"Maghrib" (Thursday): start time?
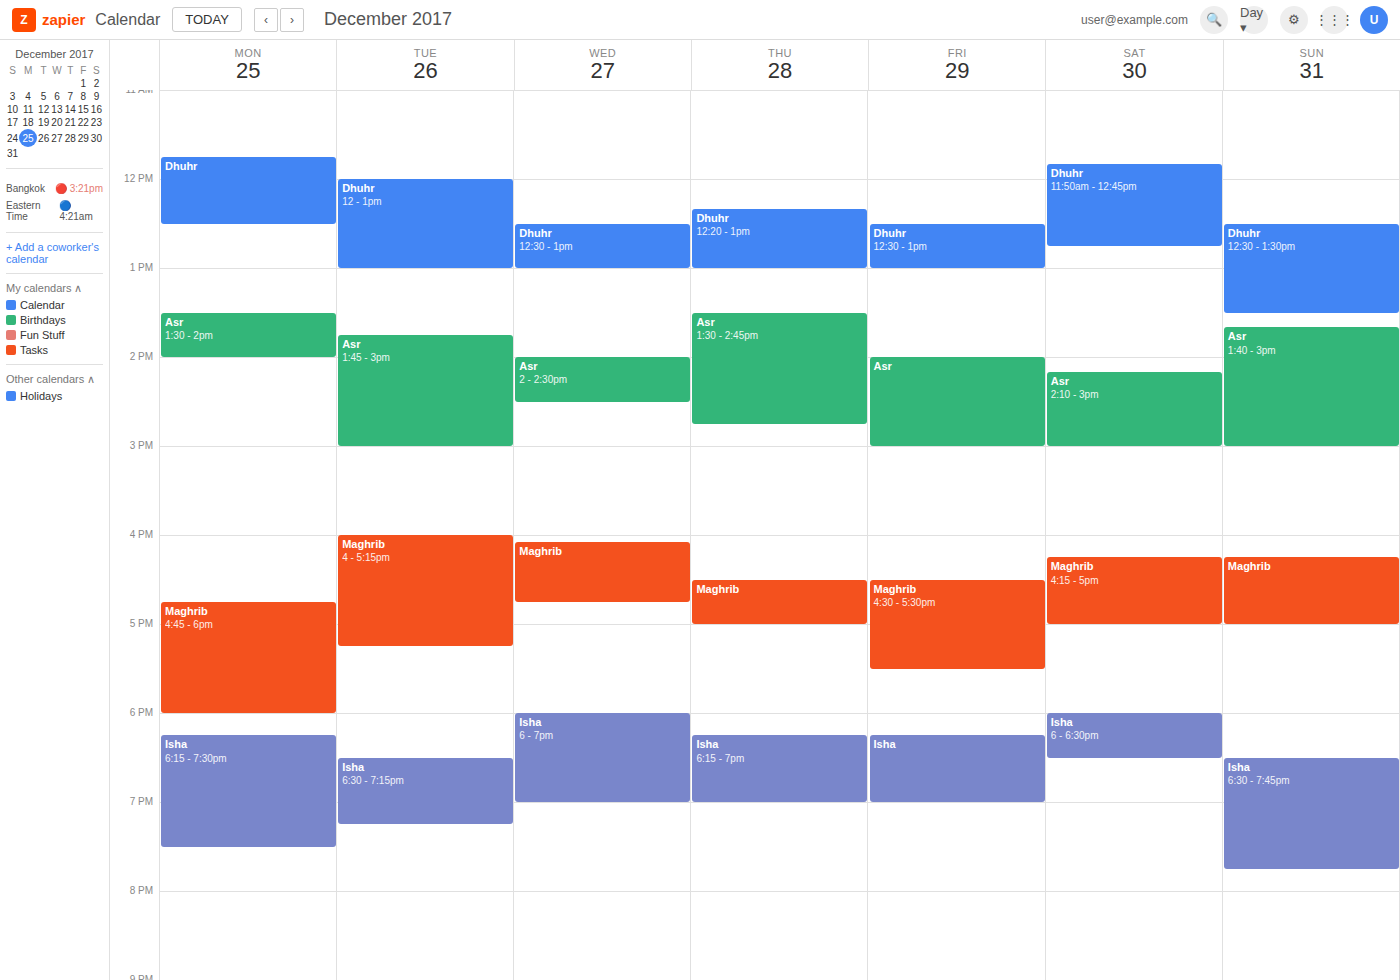
4:30 PM